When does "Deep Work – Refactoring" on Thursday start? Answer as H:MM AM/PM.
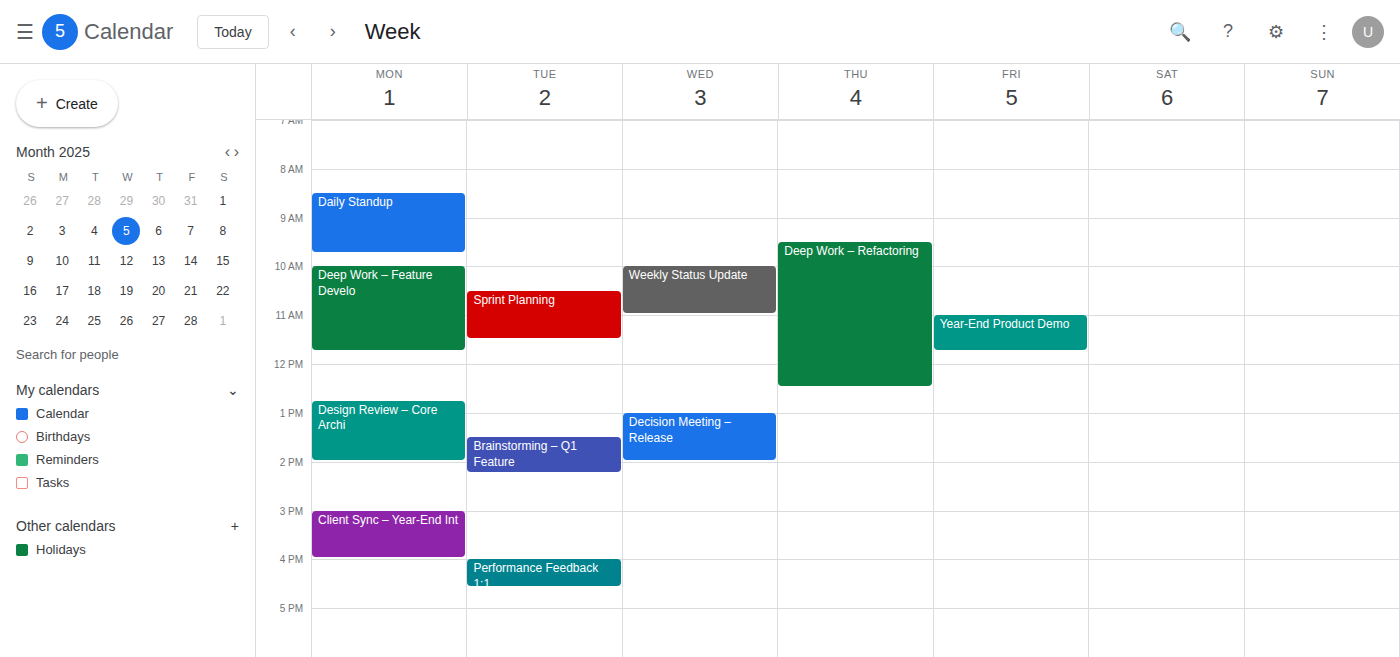
9:30 AM